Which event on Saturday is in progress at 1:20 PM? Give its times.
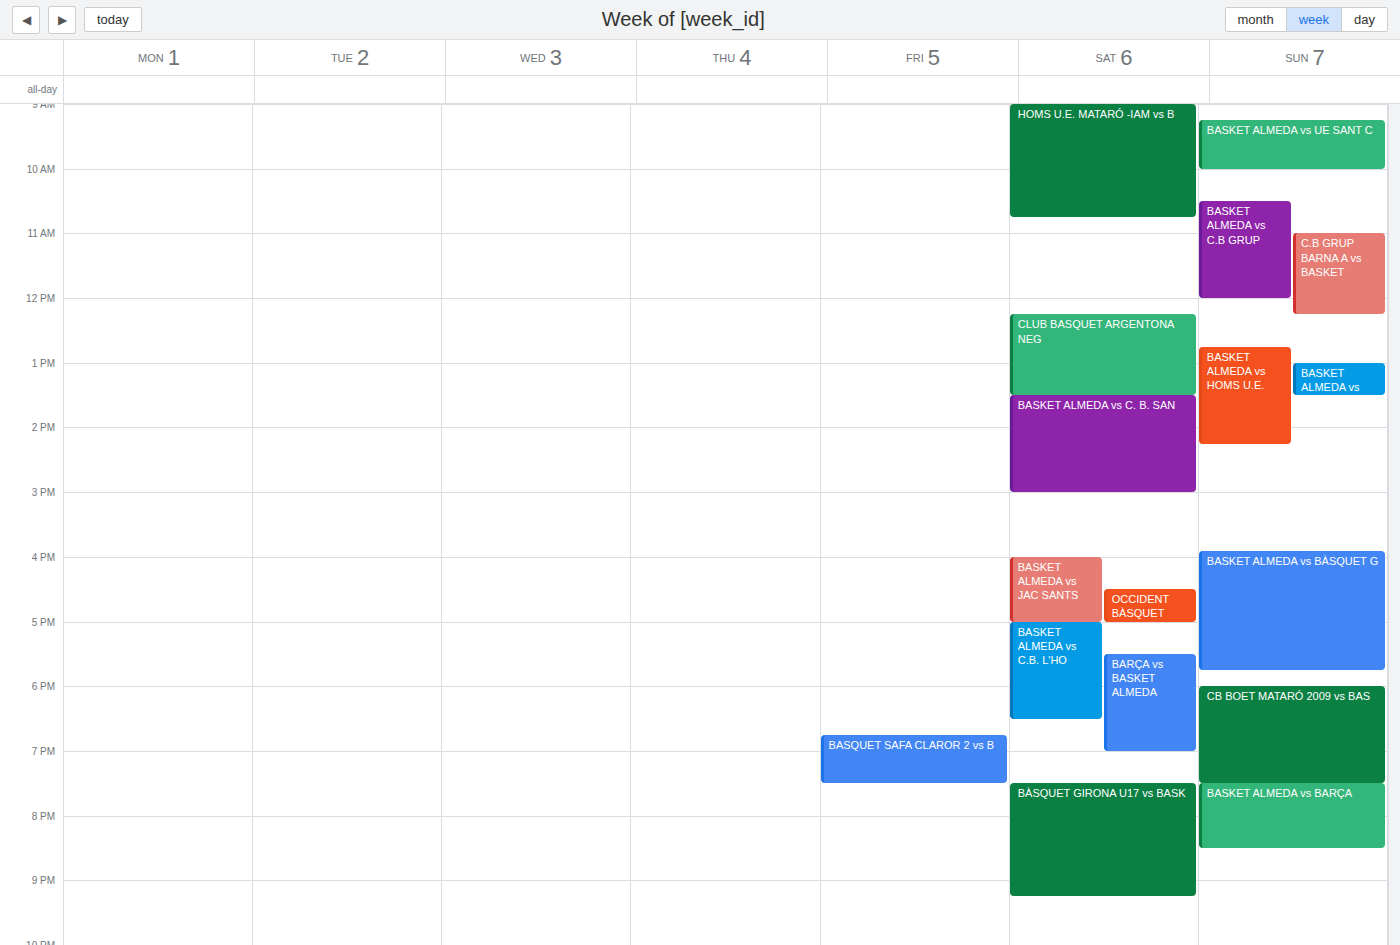
"CLUB BASQUET ARGENTONA NEG", 12:15 PM to 1:30 PM